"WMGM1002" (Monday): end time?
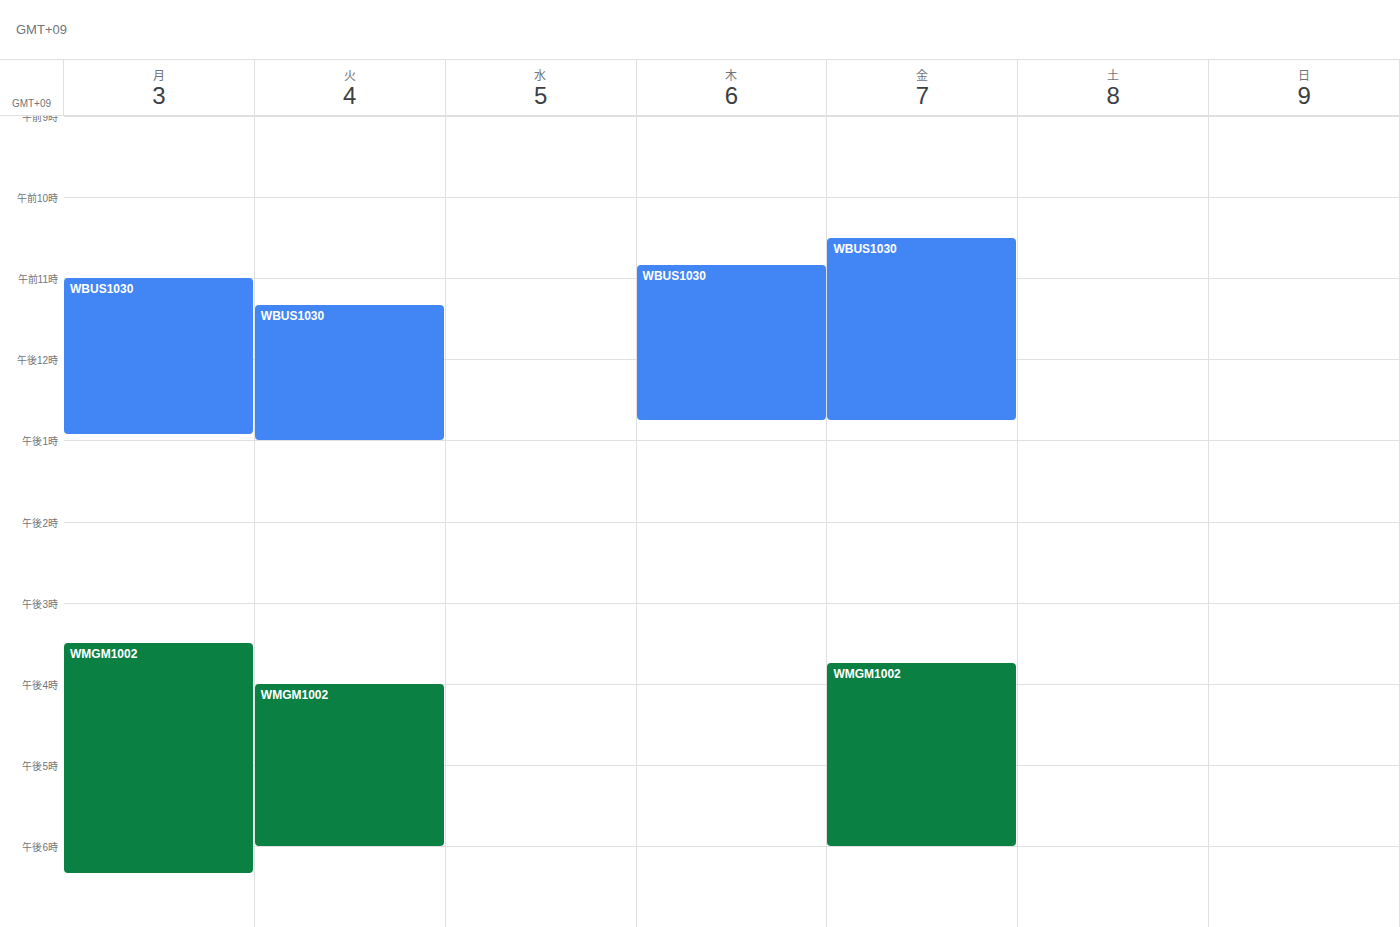
6:20 PM